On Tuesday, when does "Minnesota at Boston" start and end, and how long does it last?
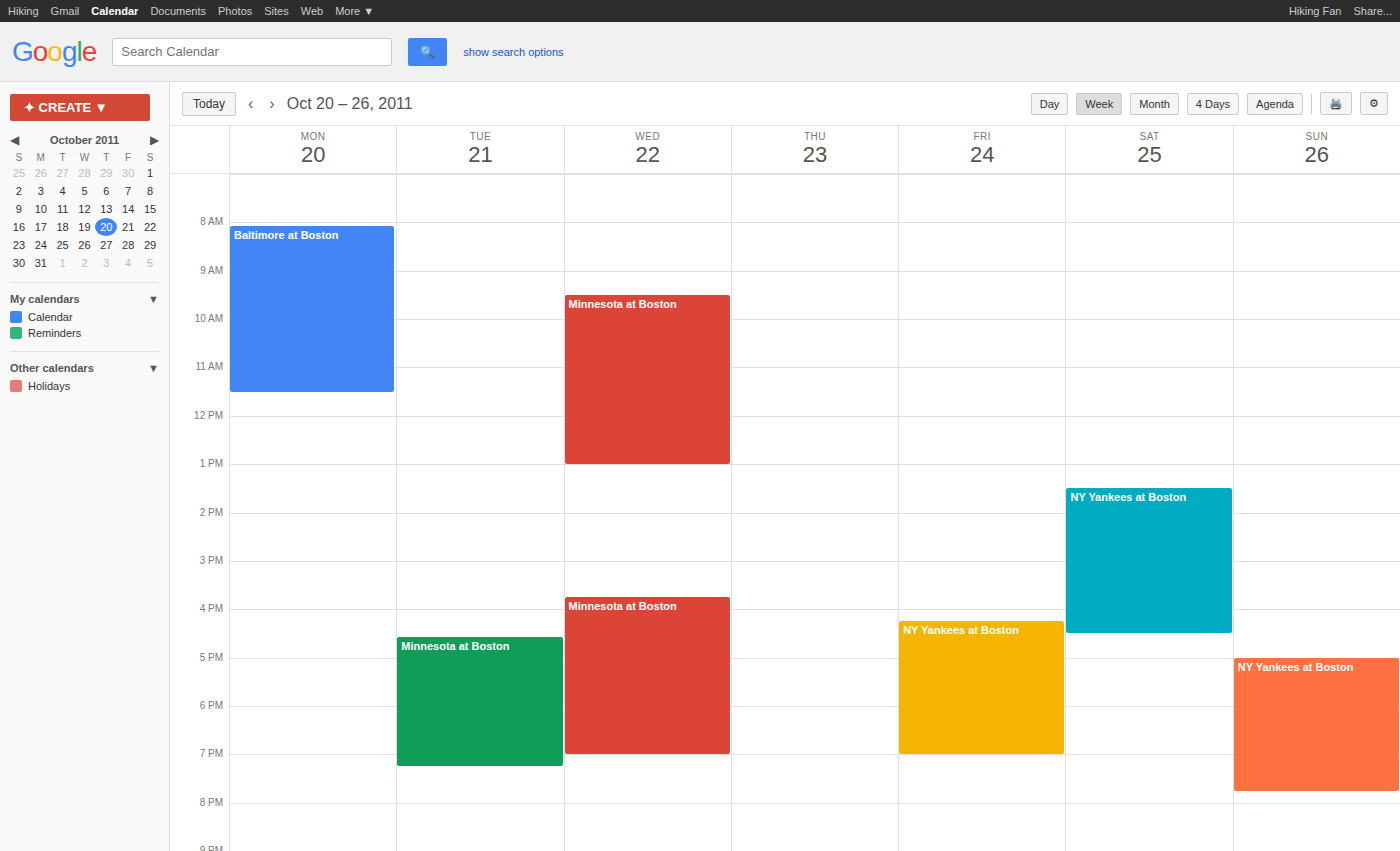
4:35 PM to 7:15 PM, 2 hours 40 minutes